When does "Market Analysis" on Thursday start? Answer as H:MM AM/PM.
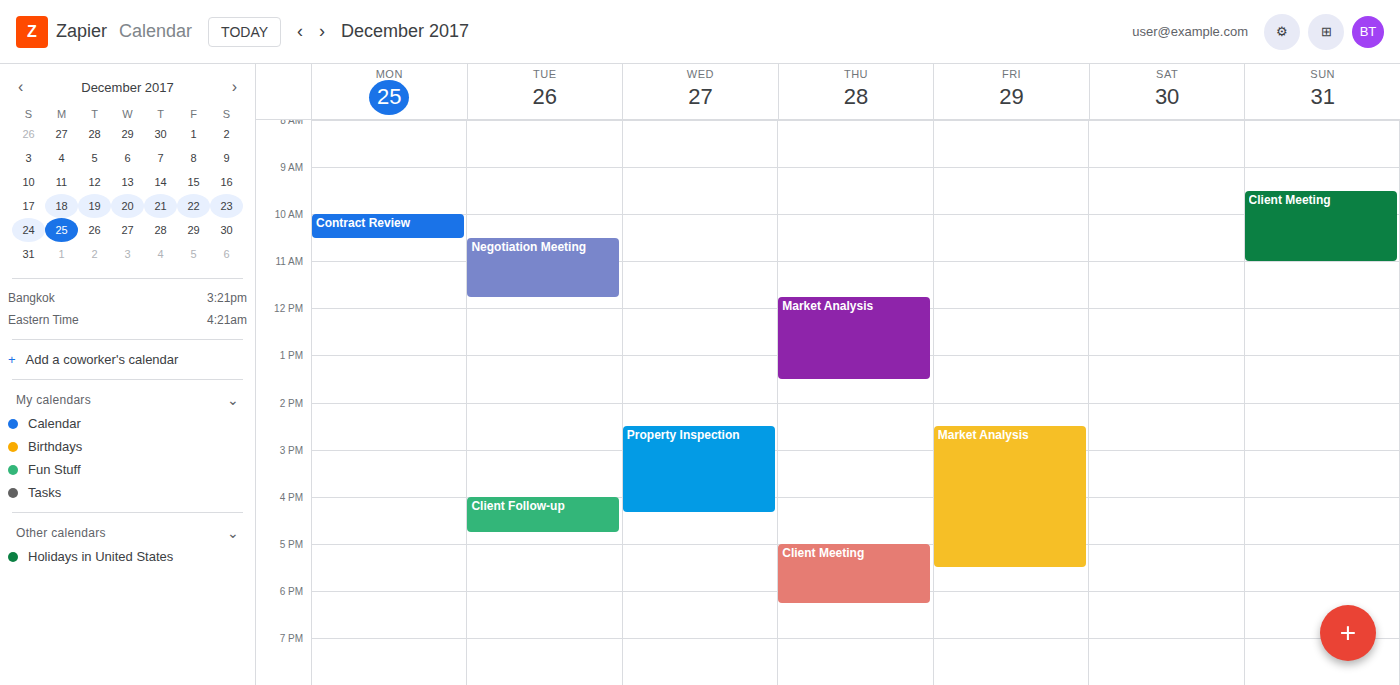
11:45 AM